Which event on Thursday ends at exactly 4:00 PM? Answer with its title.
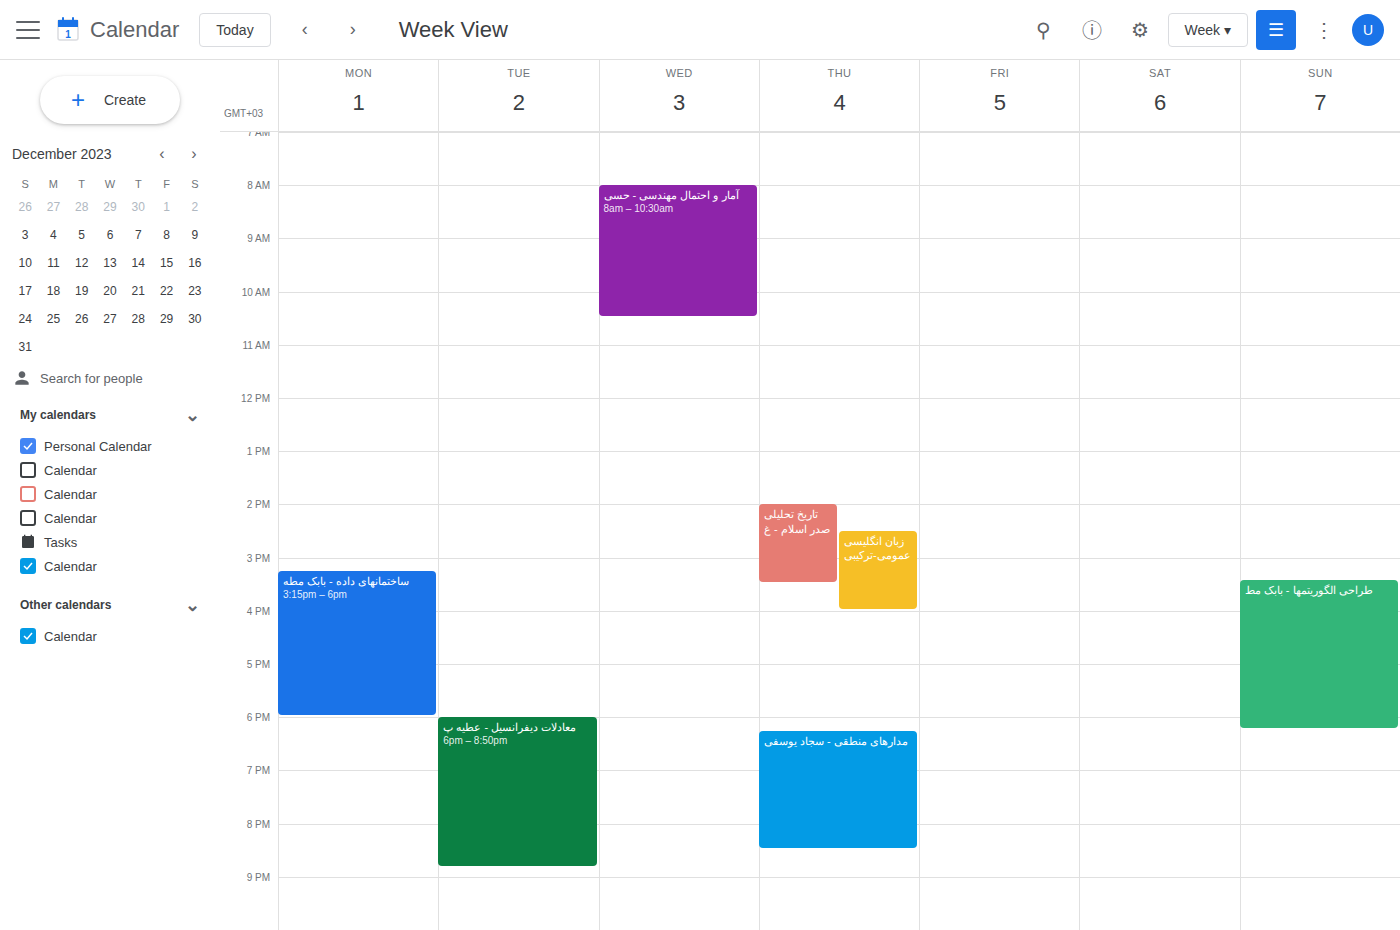
"زبان انگلیسی عمومی-ترکیبی"